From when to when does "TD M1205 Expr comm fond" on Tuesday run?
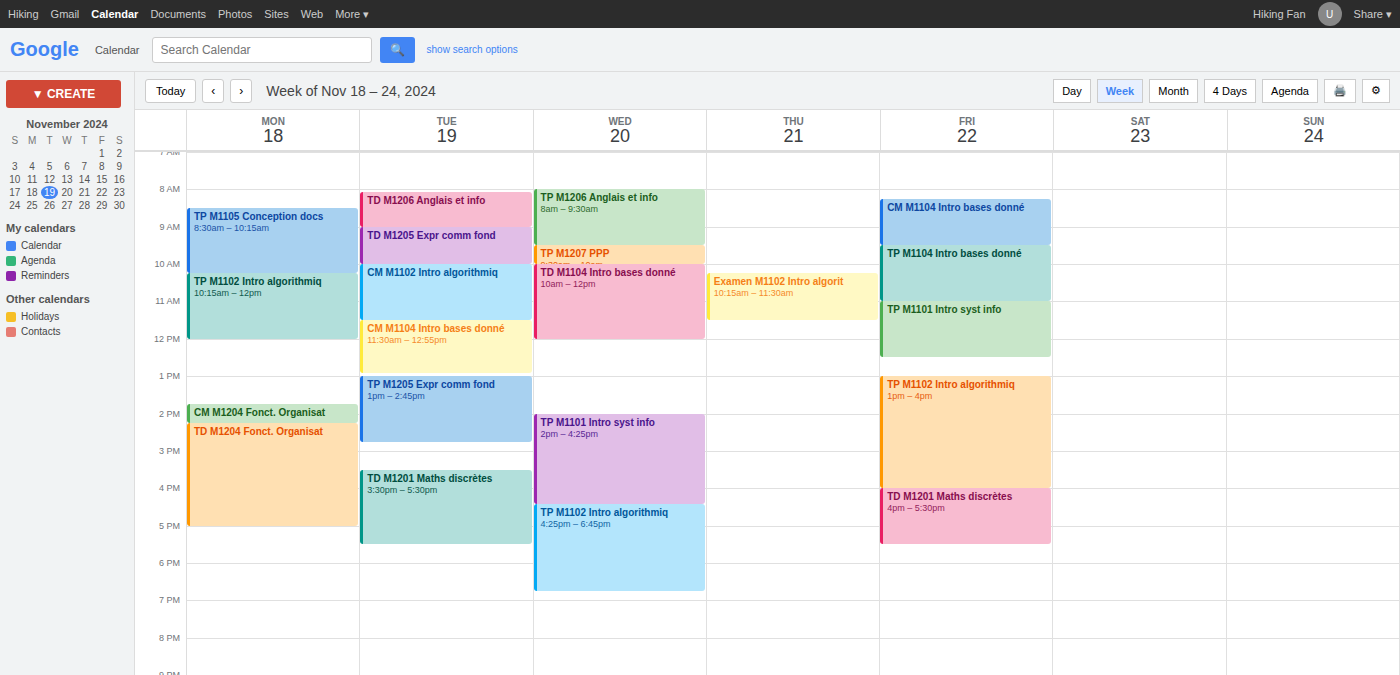
9:00 AM to 10:00 AM